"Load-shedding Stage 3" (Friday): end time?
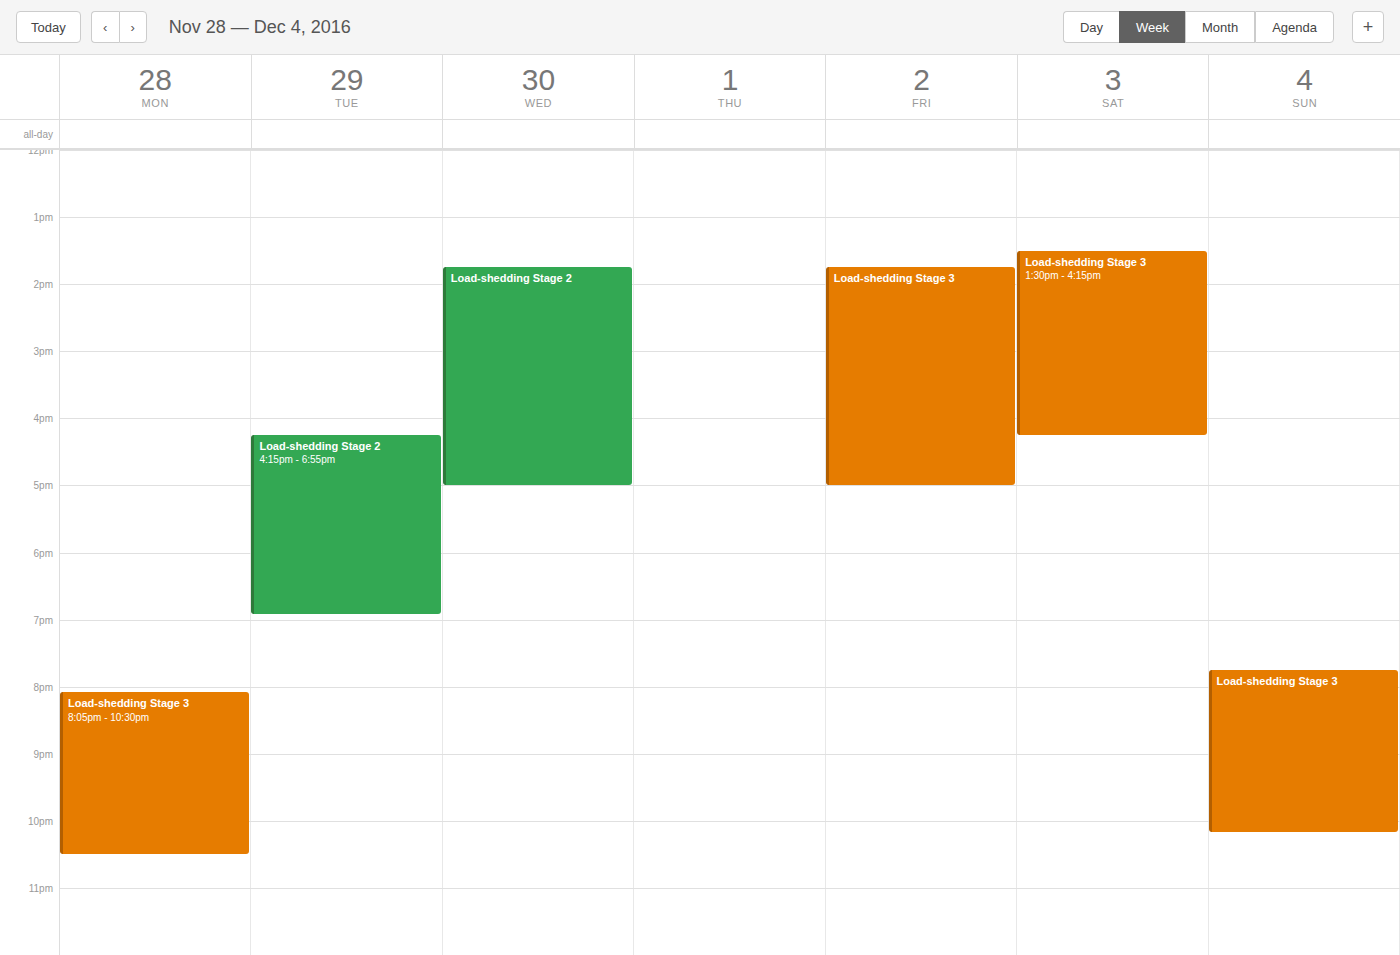
5:00 PM